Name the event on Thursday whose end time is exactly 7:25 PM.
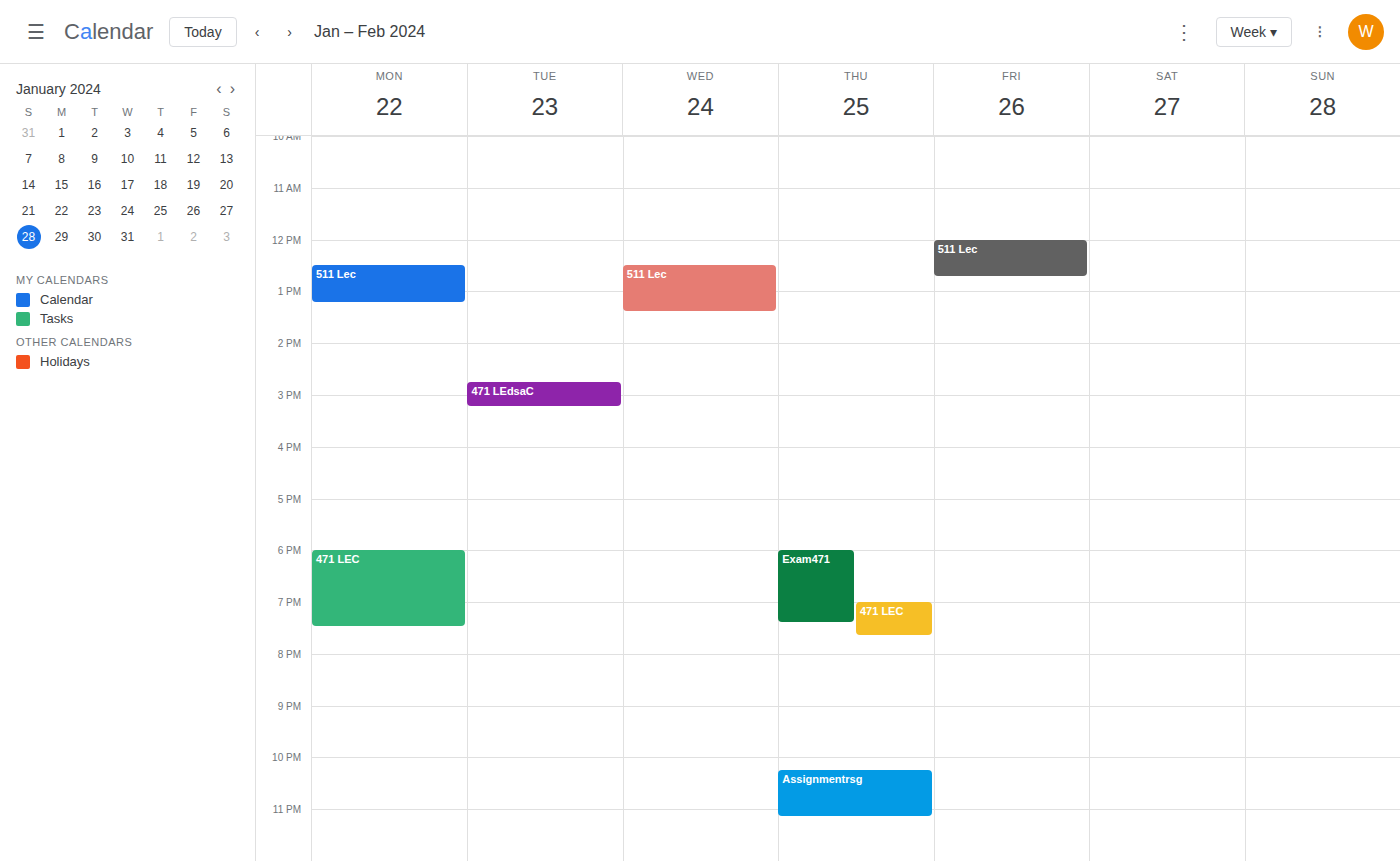
"Exam471"